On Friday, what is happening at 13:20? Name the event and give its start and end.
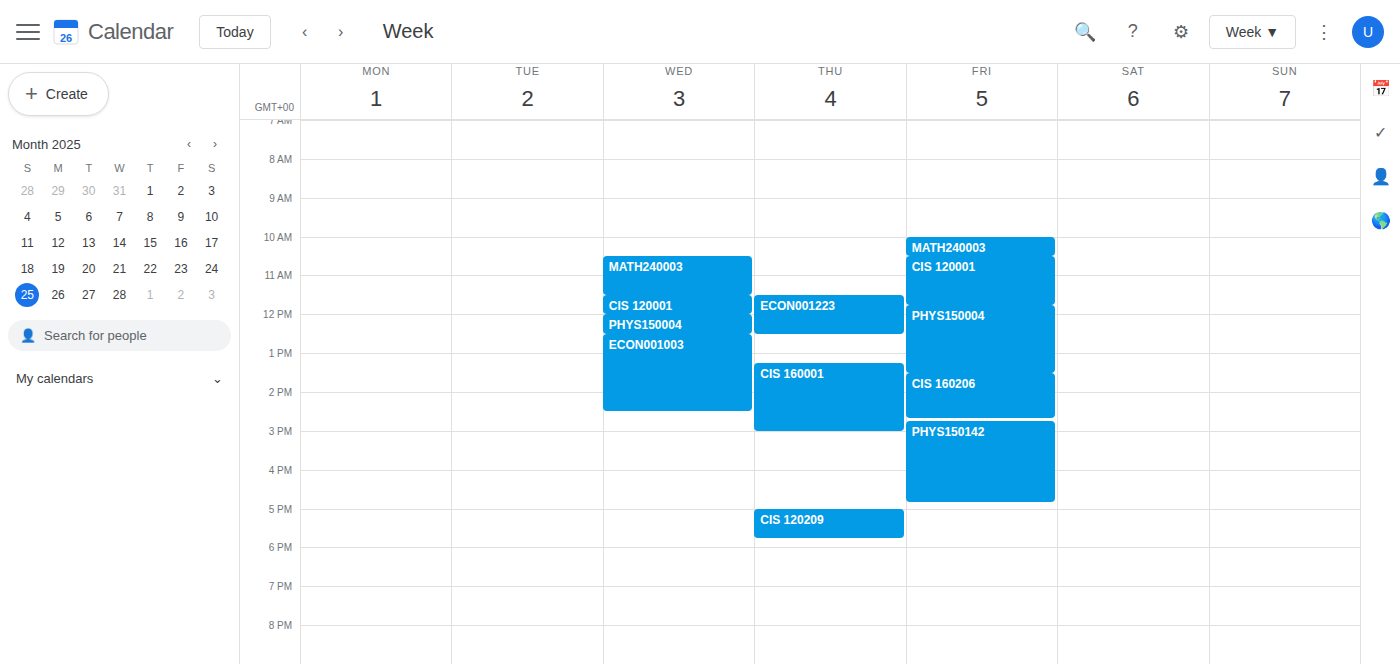
"PHYS150004", 11:45 to 13:30